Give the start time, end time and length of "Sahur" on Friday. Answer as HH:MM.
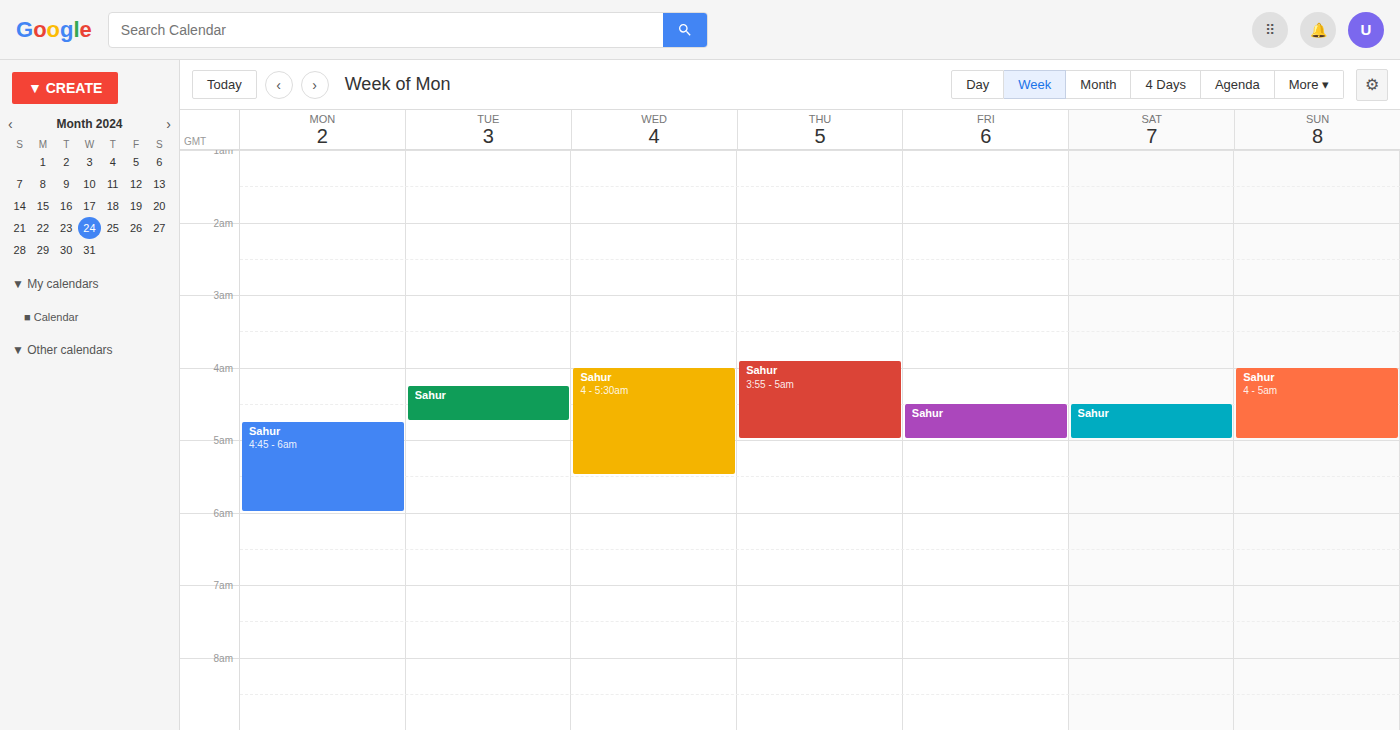
04:30 to 05:00, 30 minutes